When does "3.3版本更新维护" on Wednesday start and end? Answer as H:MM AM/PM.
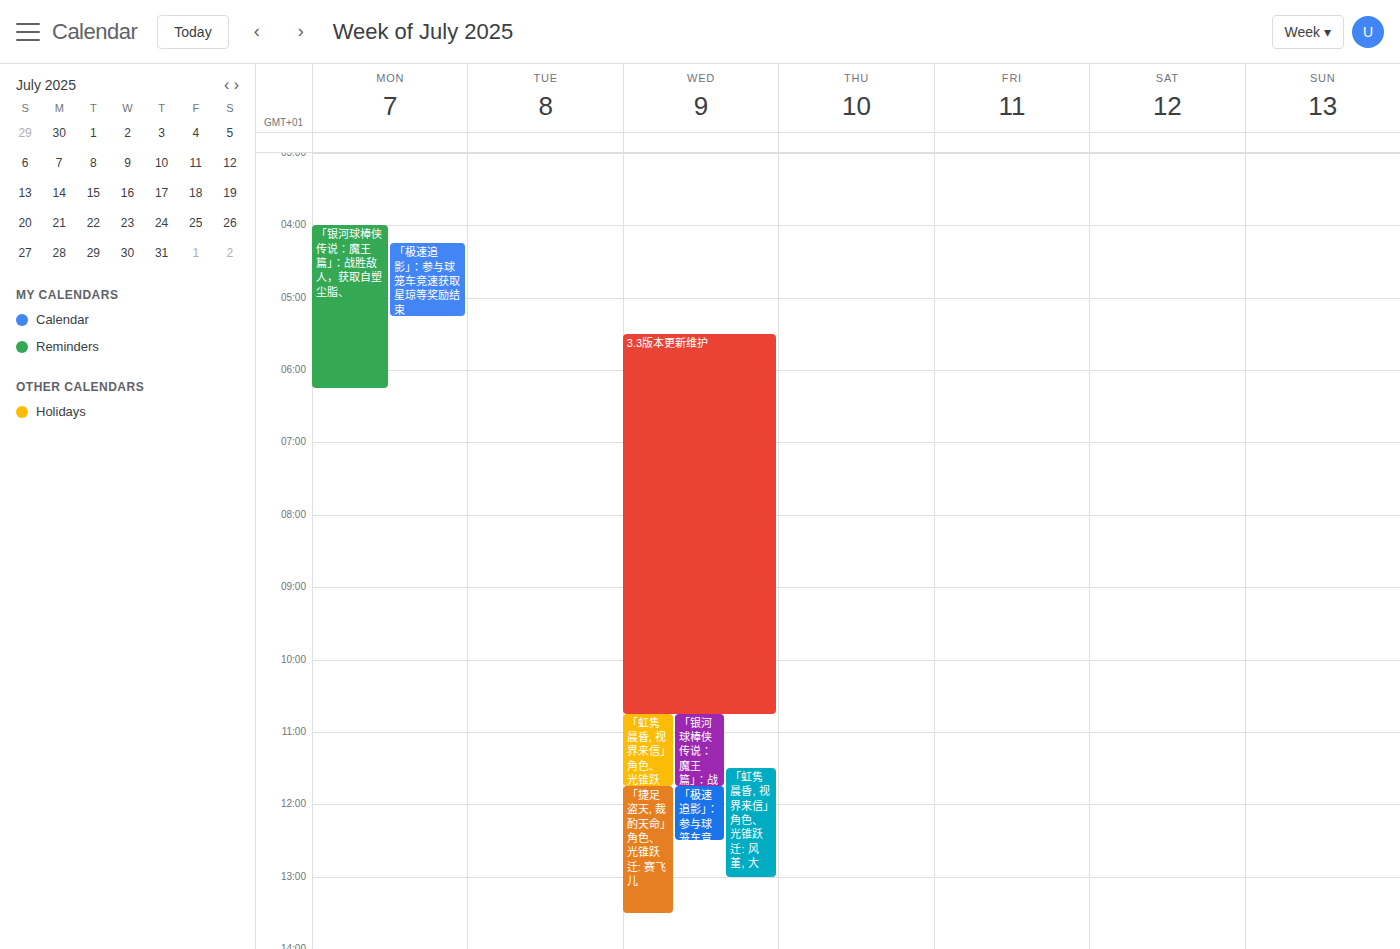
5:30 AM to 10:45 AM